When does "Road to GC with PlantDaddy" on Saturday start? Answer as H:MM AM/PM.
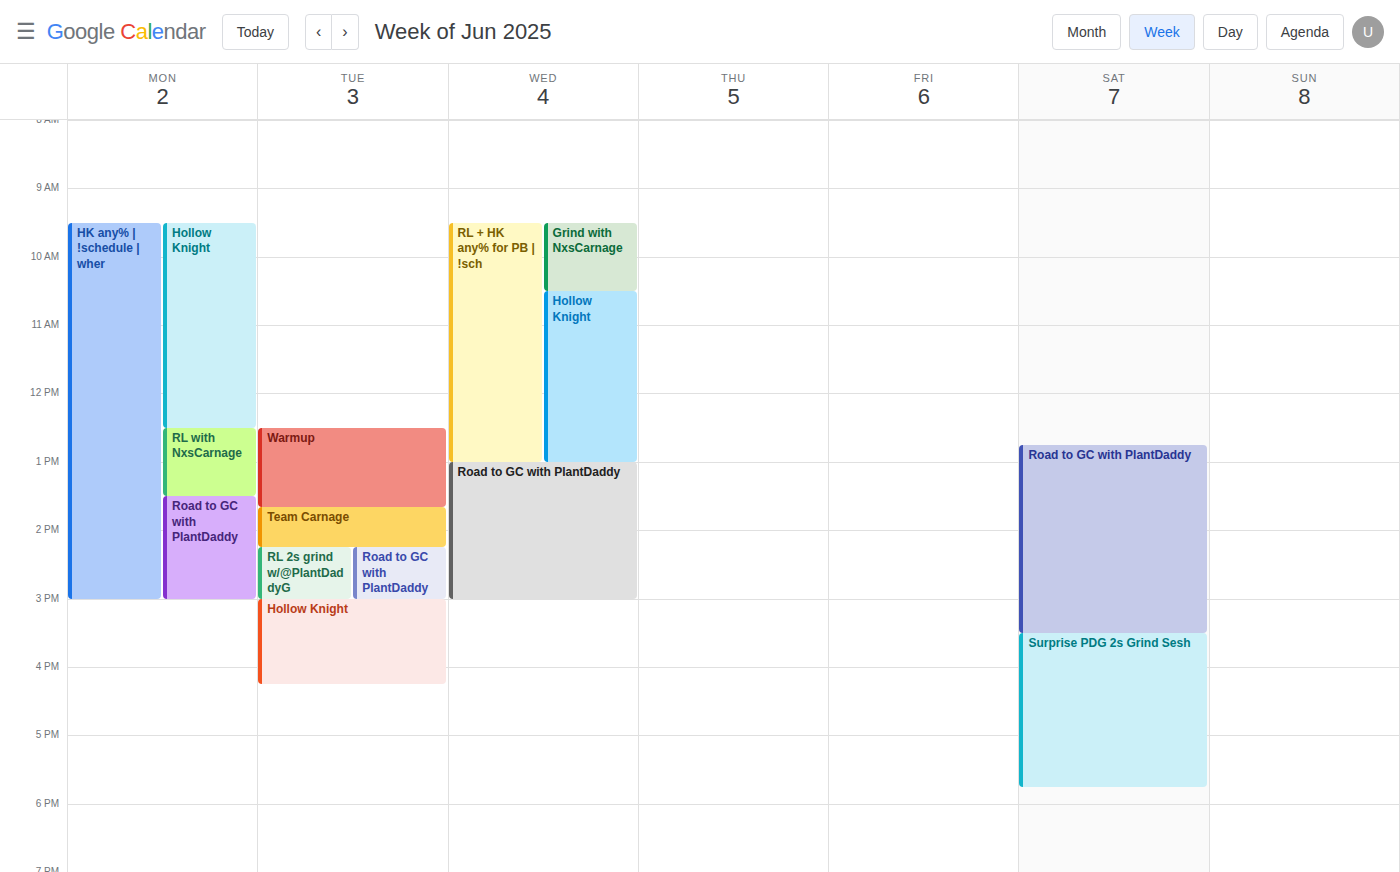
12:45 PM